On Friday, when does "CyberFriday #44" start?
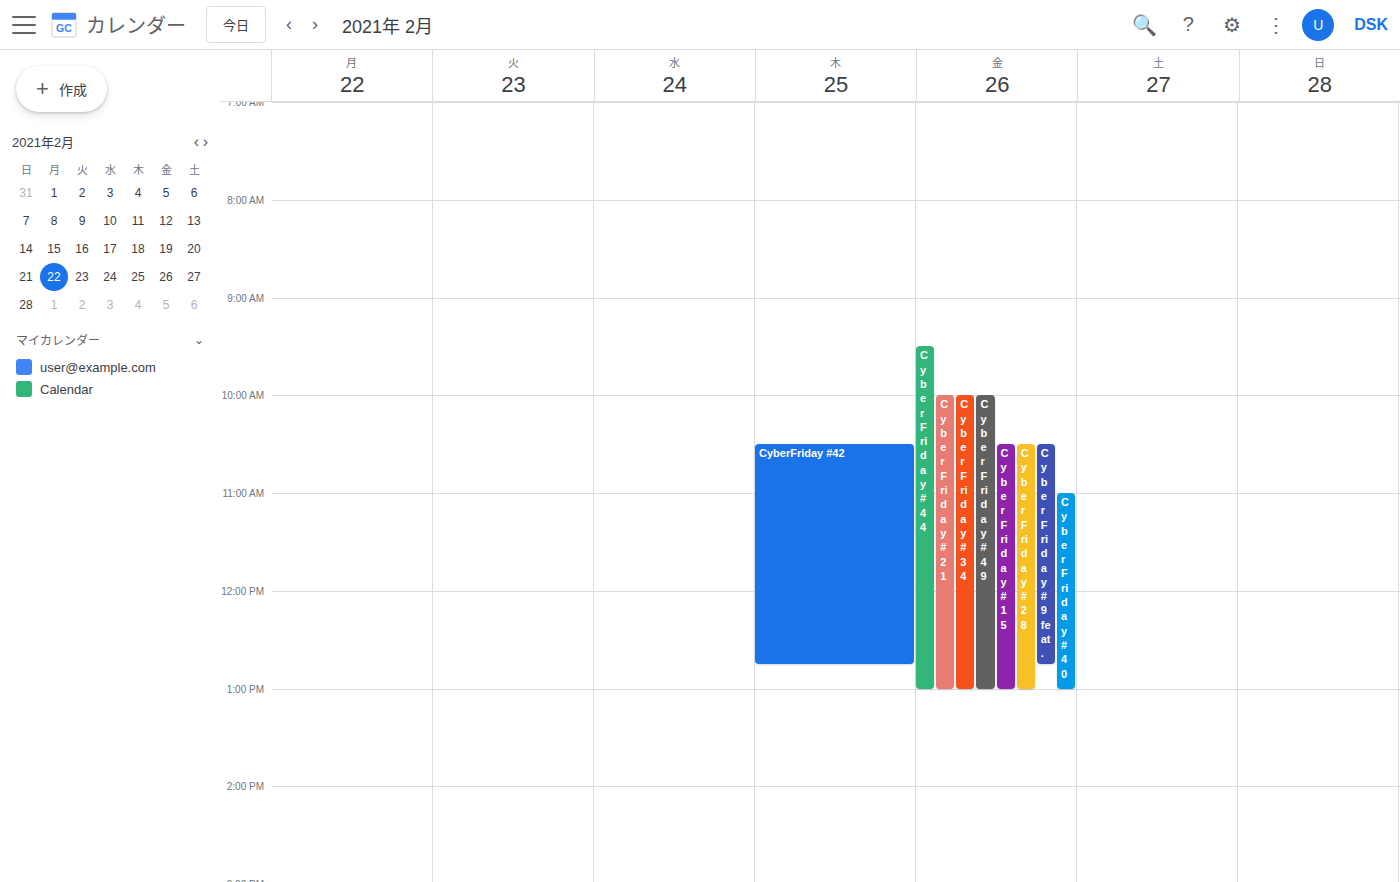
9:30 AM